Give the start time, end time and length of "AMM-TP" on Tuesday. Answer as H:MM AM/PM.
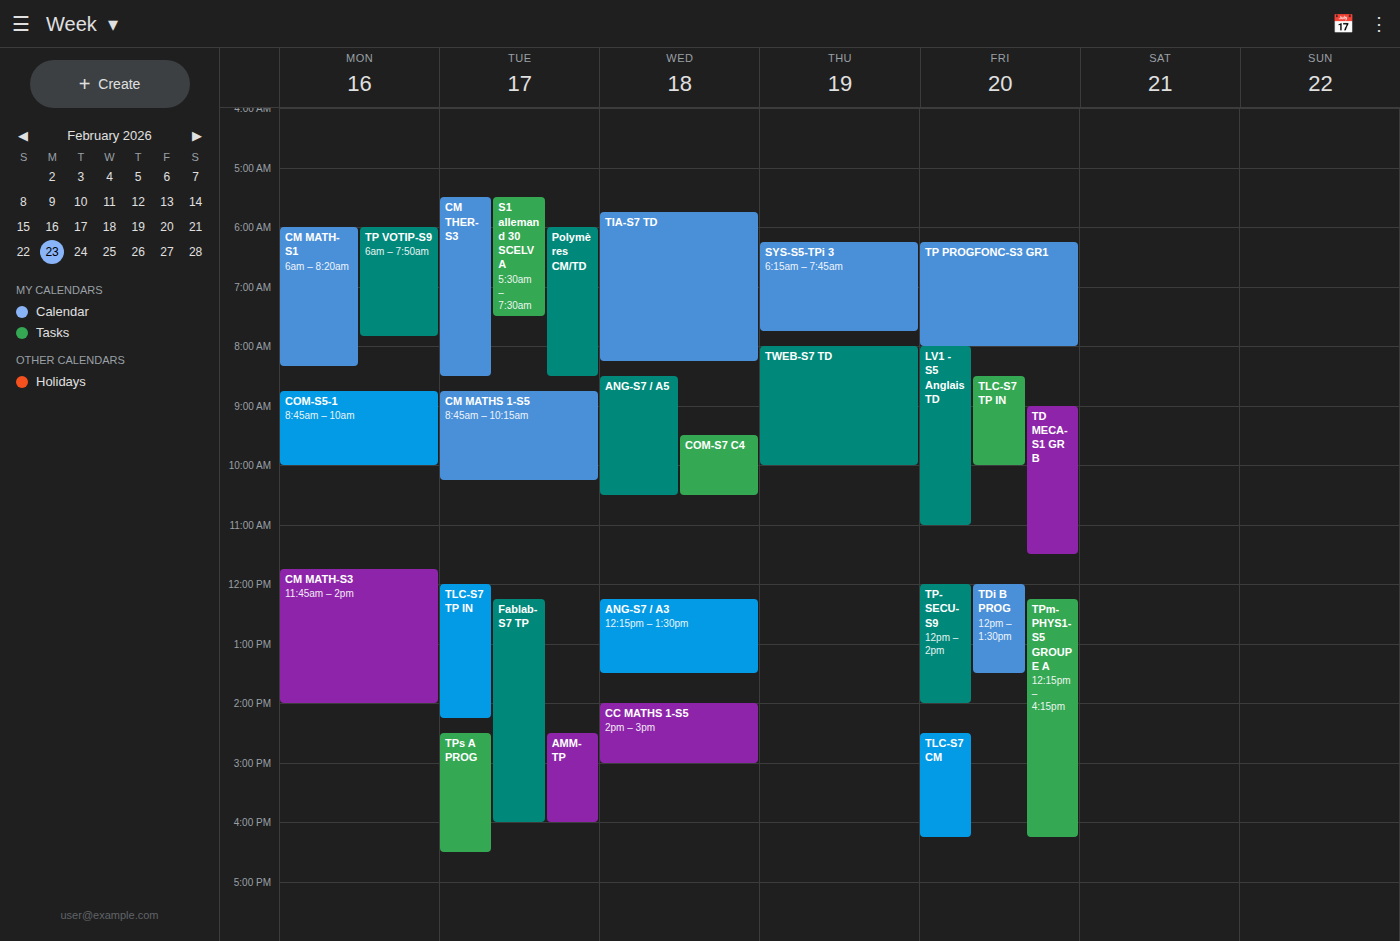
2:30 PM to 4:00 PM, 1 hour 30 minutes